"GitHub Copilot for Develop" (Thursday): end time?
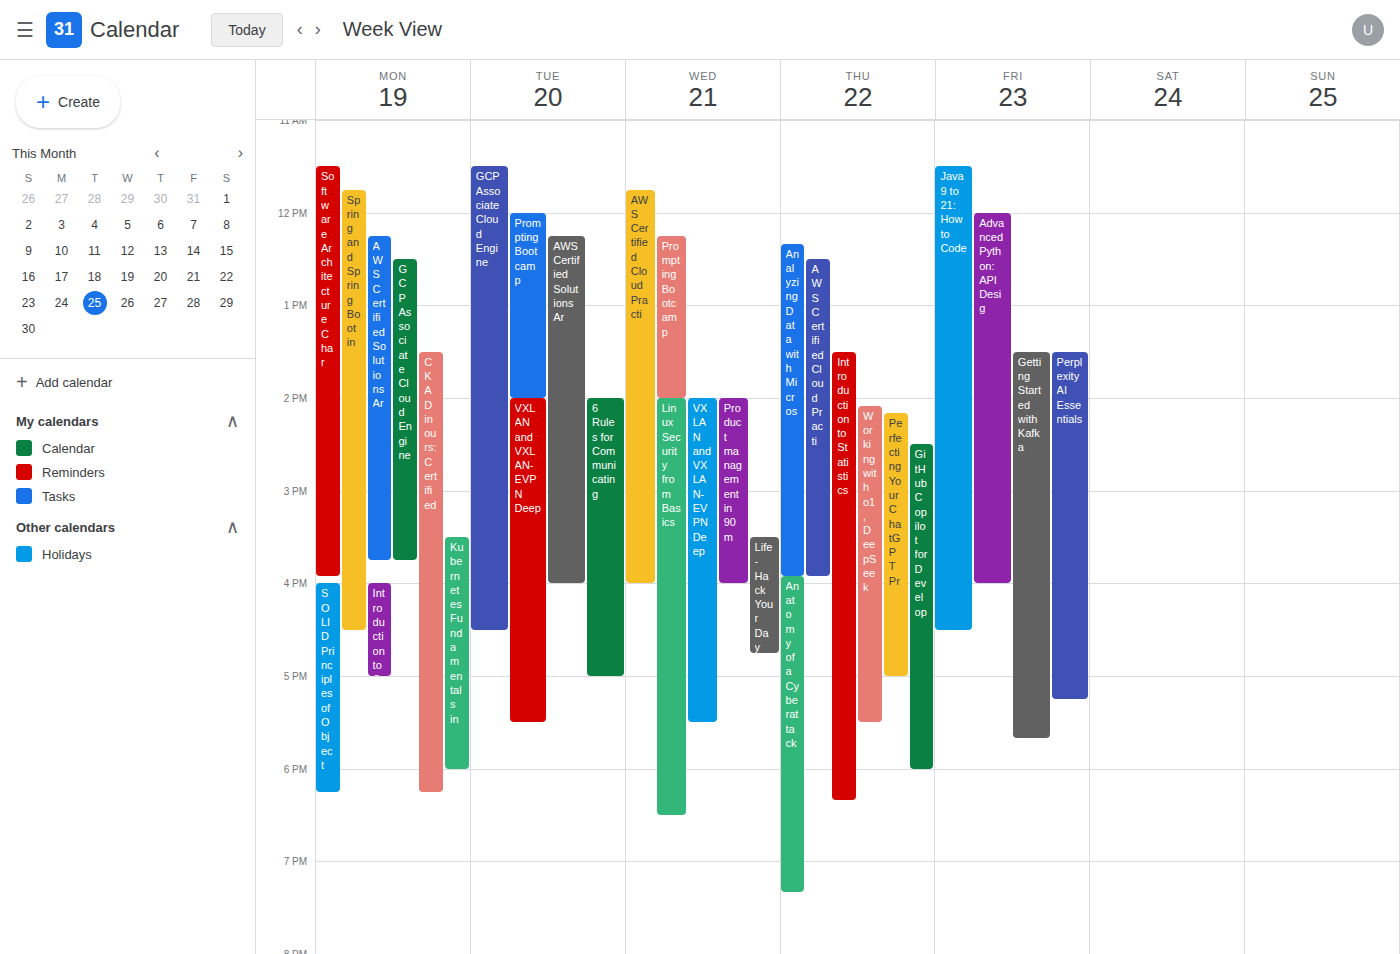
6:00 PM